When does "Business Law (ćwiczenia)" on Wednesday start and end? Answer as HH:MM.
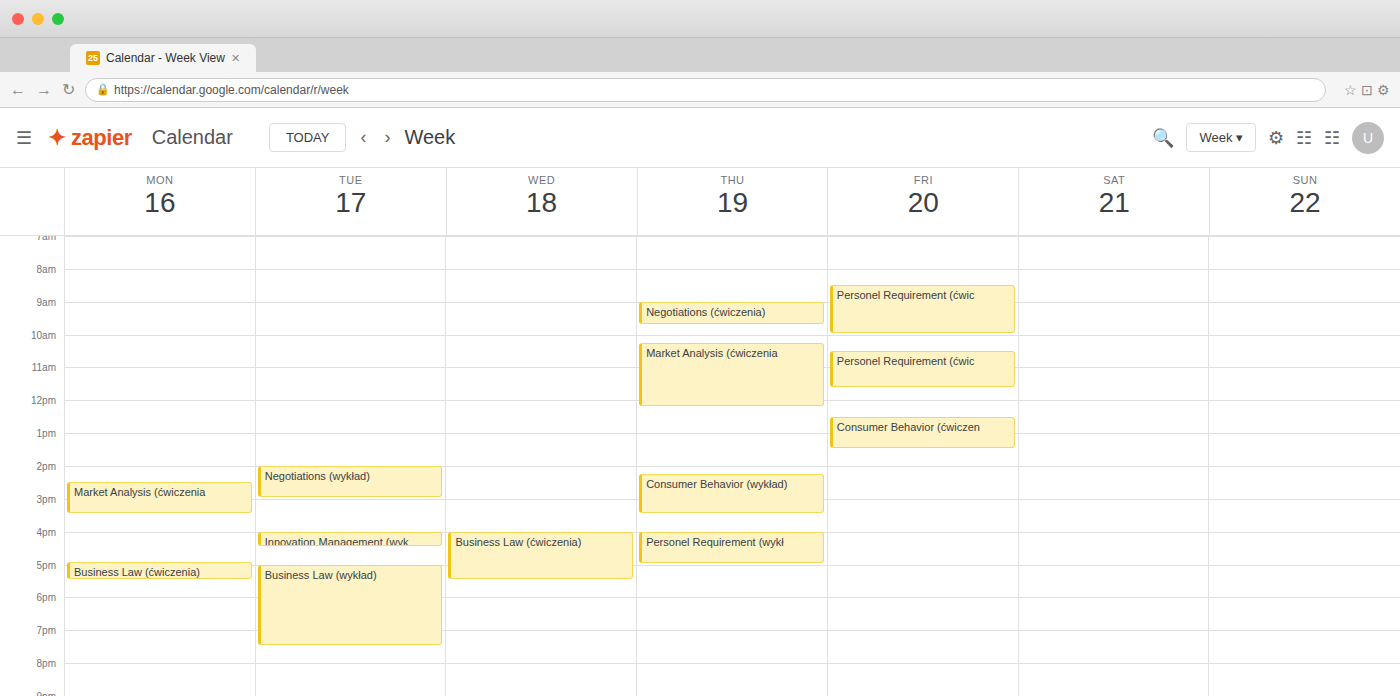
16:00 to 17:30